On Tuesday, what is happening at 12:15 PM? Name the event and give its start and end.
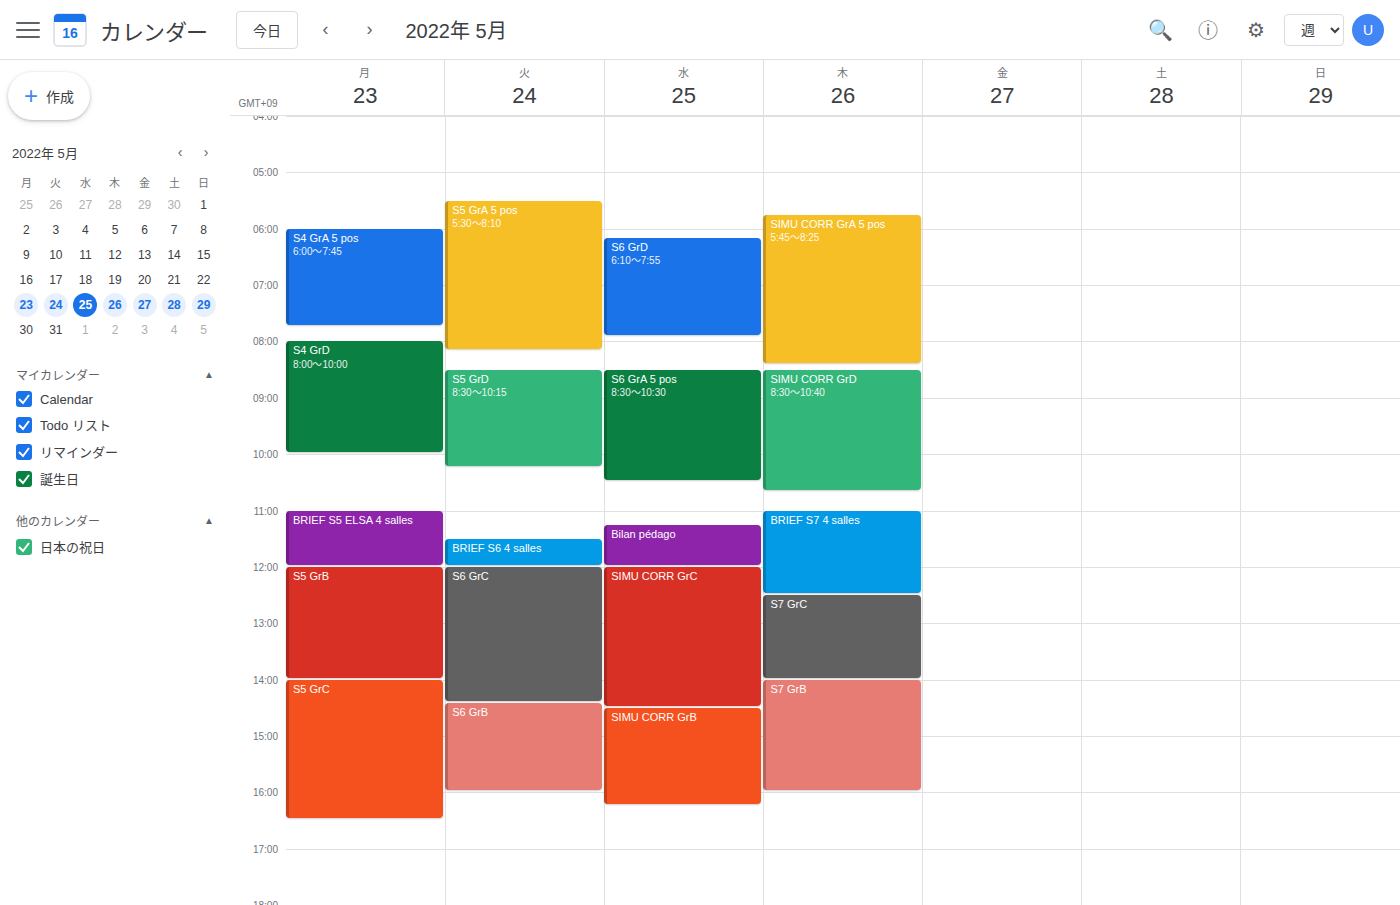
"S6 GrC", 12:00 PM to 2:25 PM